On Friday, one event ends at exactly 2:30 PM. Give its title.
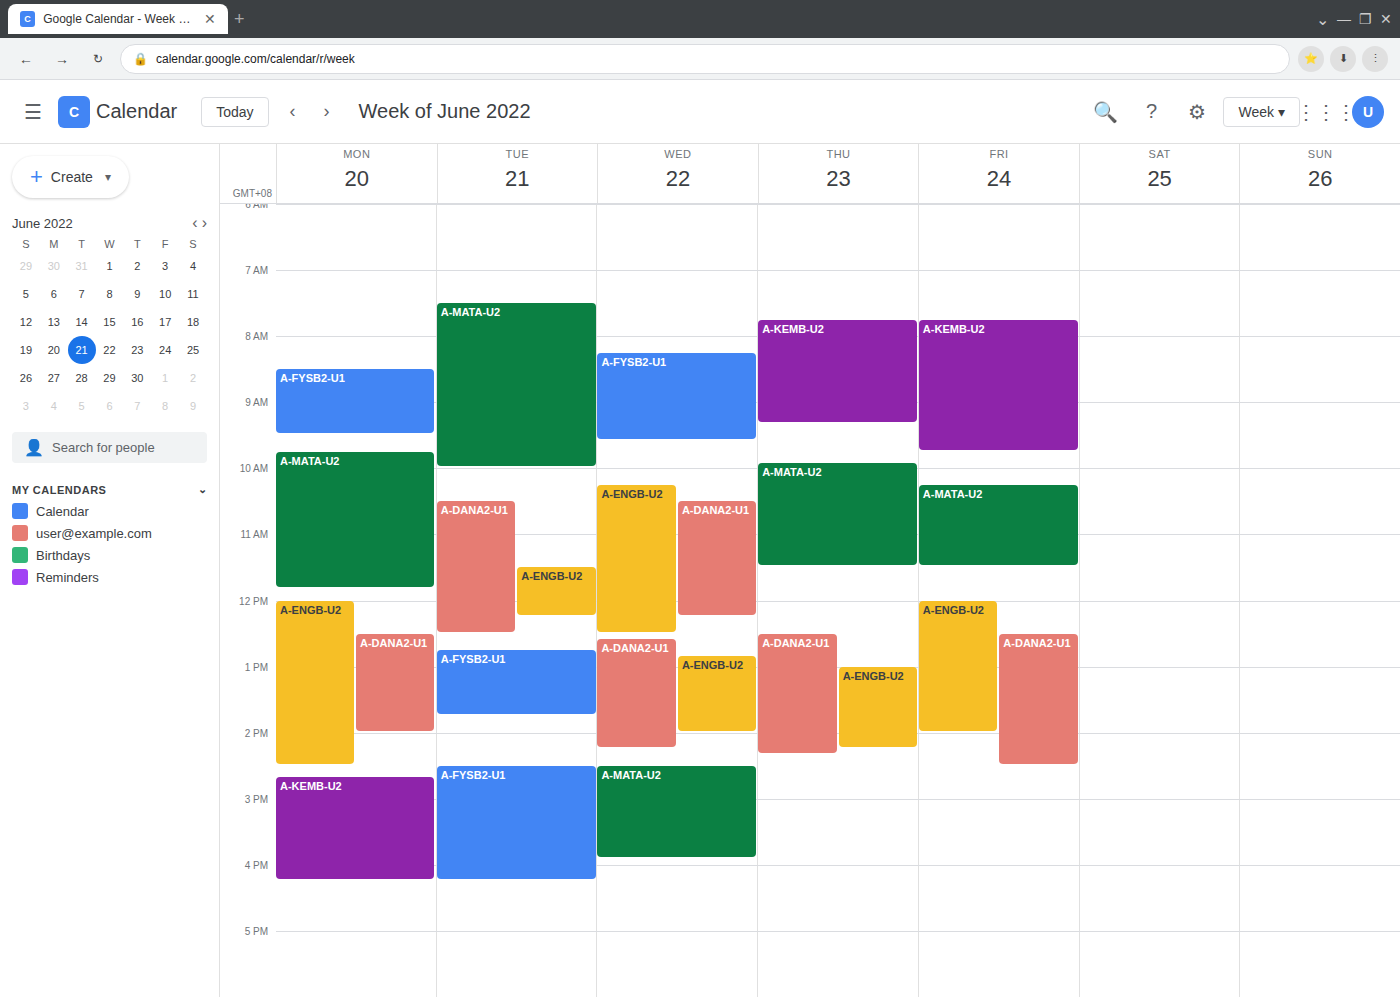
"A-DANA2-U1"